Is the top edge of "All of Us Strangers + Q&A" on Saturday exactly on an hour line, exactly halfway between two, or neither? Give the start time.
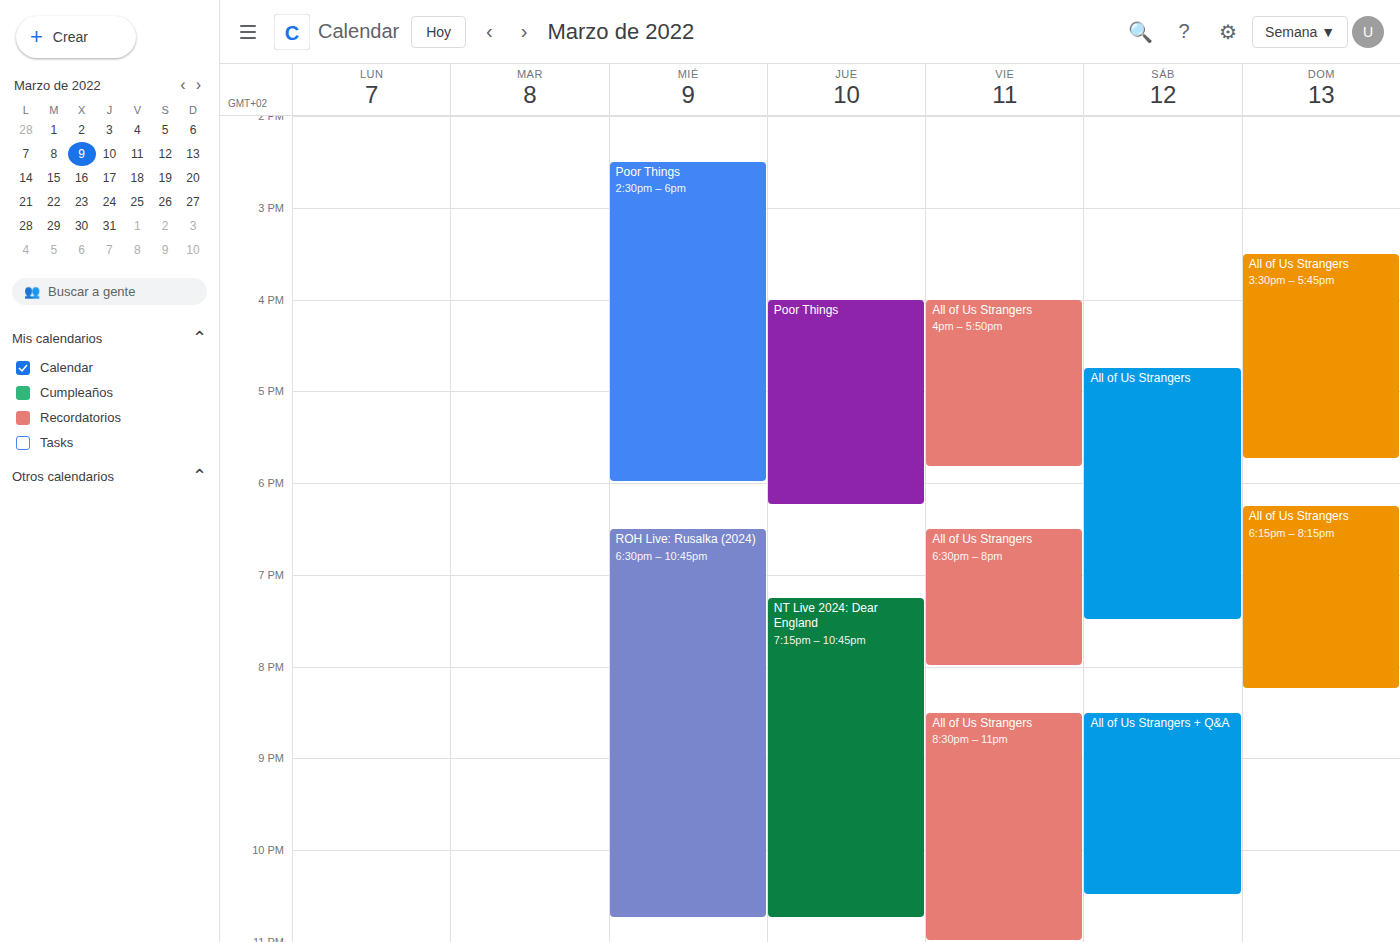
8:30 PM -- halfway between the 8 PM and 9 PM lines.